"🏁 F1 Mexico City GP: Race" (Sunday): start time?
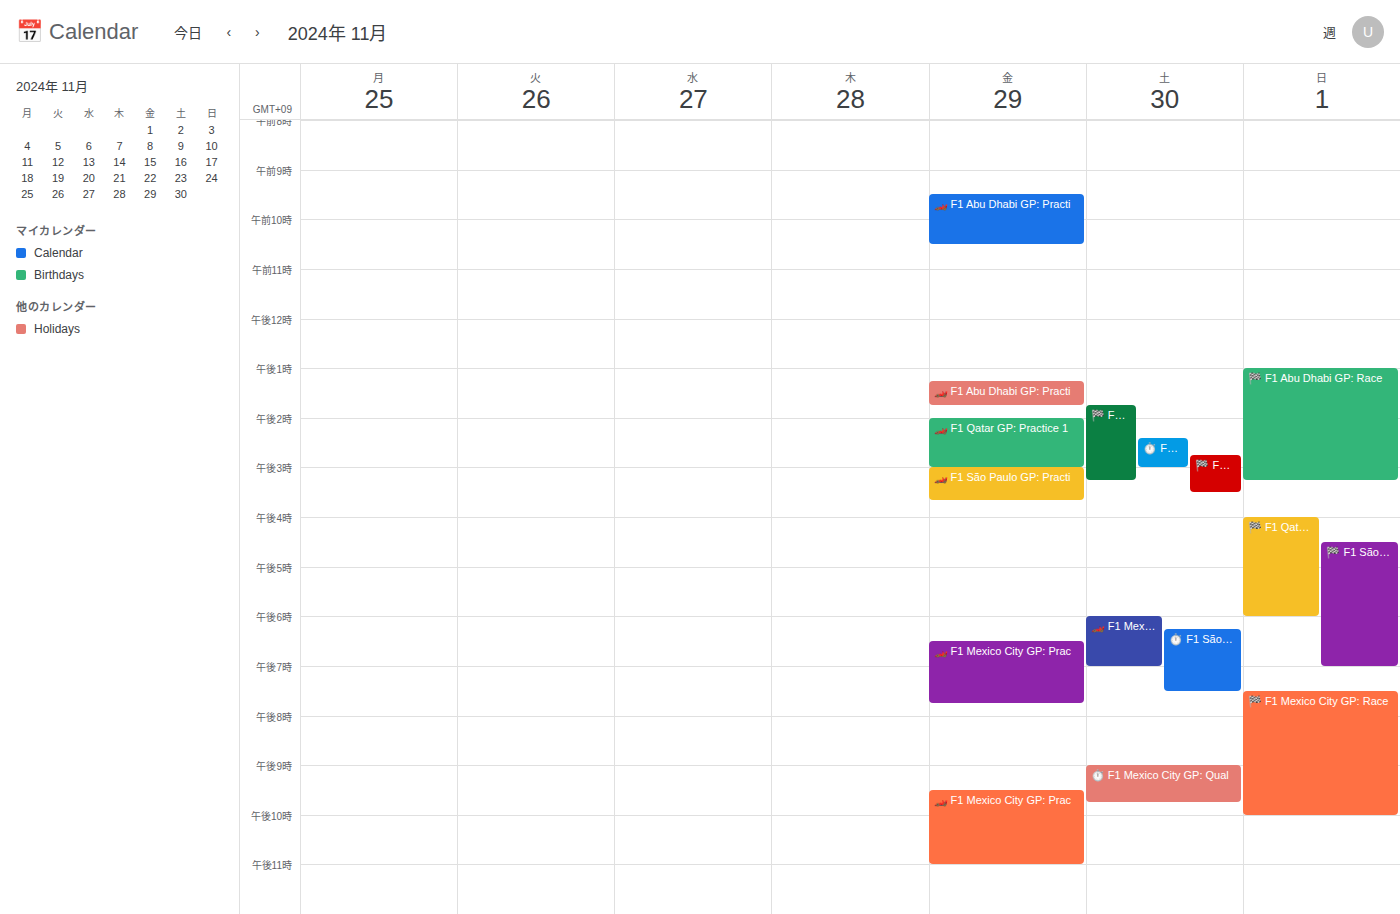
7:30 PM